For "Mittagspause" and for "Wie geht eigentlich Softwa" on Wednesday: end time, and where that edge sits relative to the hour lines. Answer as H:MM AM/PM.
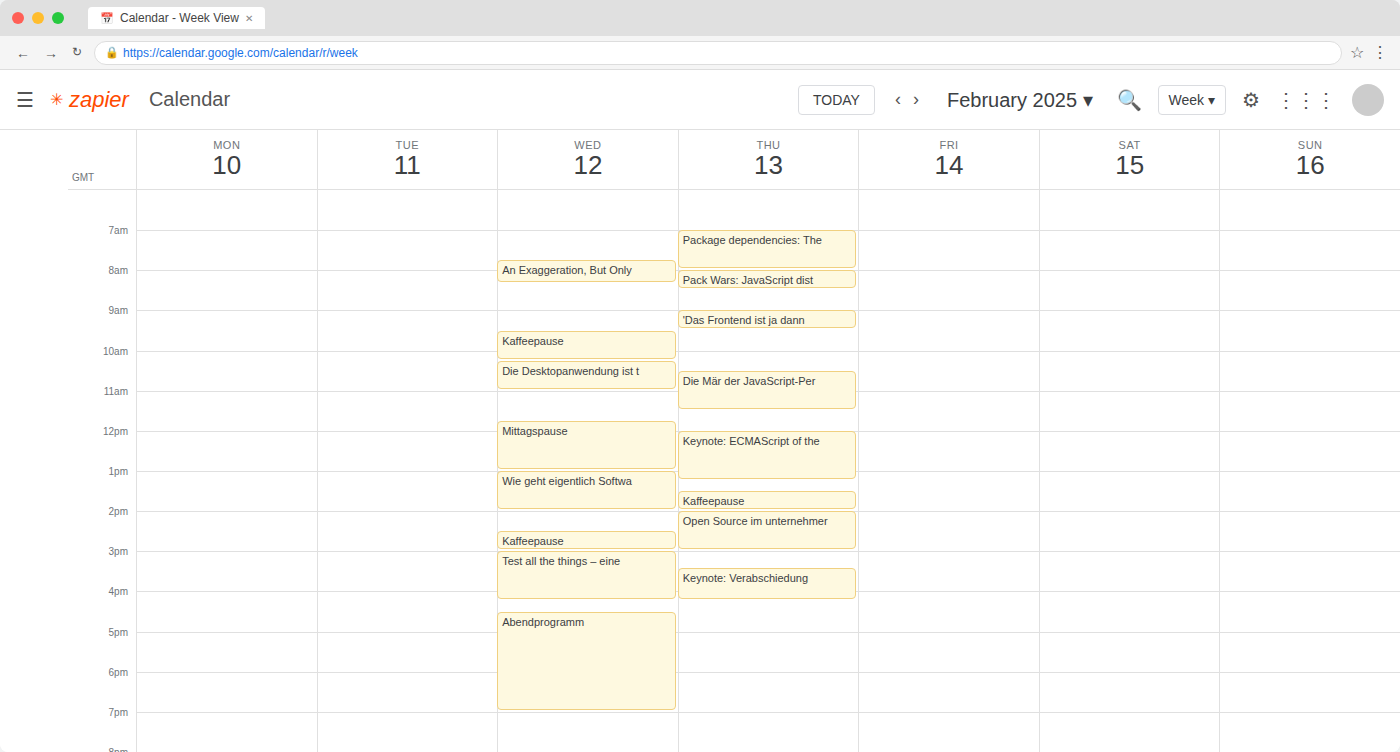
"Mittagspause": 1:00 PM, exactly on the 1 PM line. "Wie geht eigentlich Softwa": 2:00 PM, exactly on the 2 PM line.